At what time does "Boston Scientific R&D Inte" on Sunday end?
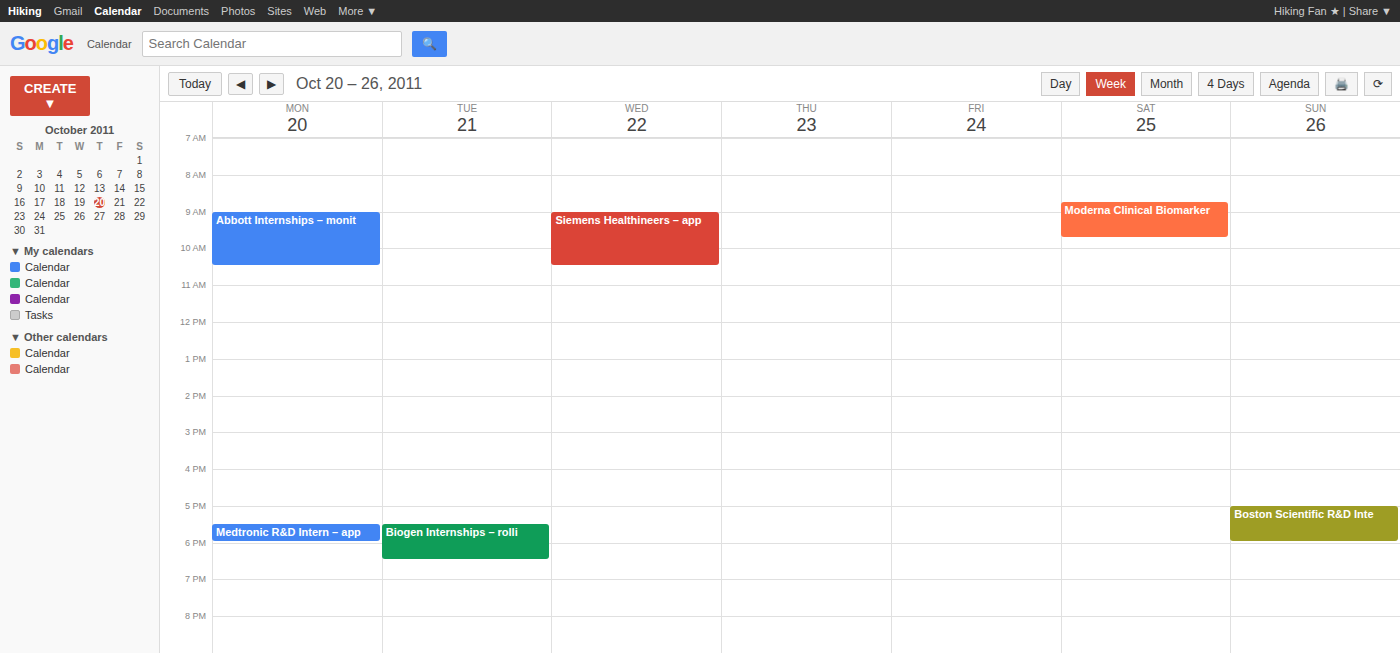
6:00 PM